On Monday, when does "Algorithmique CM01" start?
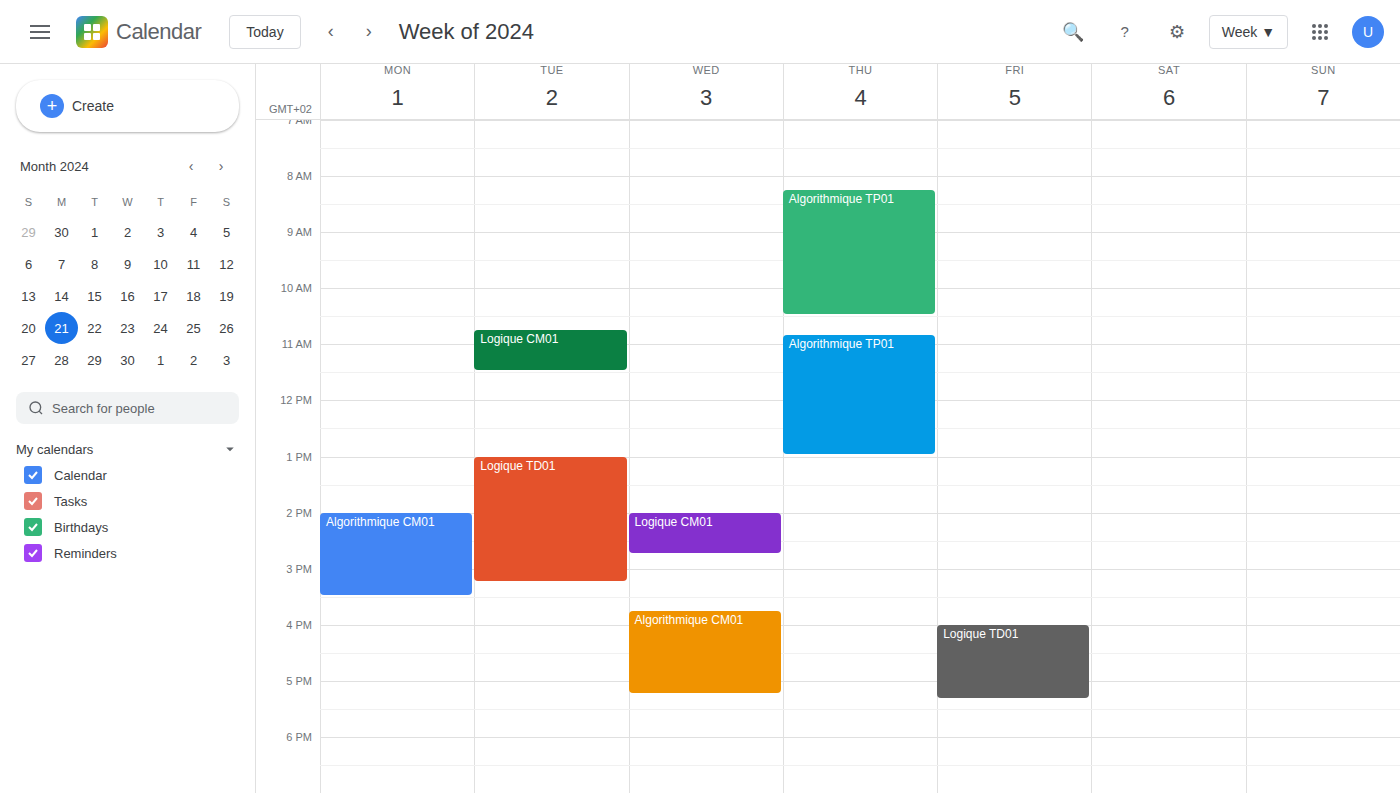
2:00 PM